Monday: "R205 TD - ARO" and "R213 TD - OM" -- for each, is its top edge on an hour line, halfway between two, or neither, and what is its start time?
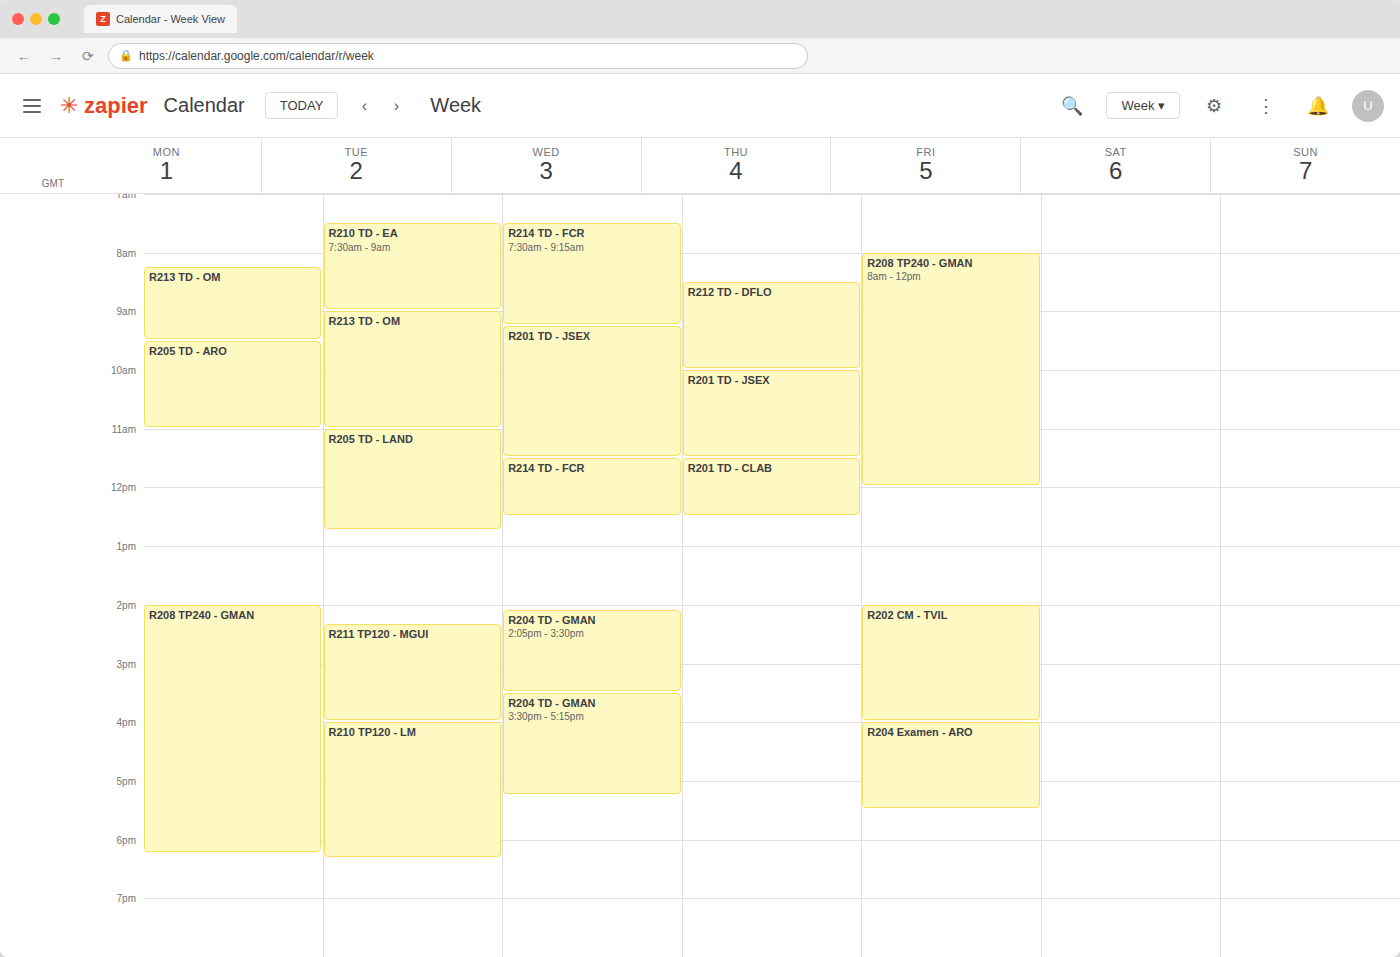
"R205 TD - ARO": 9:30 AM, halfway between the 9 AM and 10 AM lines. "R213 TD - OM": 8:15 AM, neither: a quarter of the way from the 8 AM line to the 9 AM line.